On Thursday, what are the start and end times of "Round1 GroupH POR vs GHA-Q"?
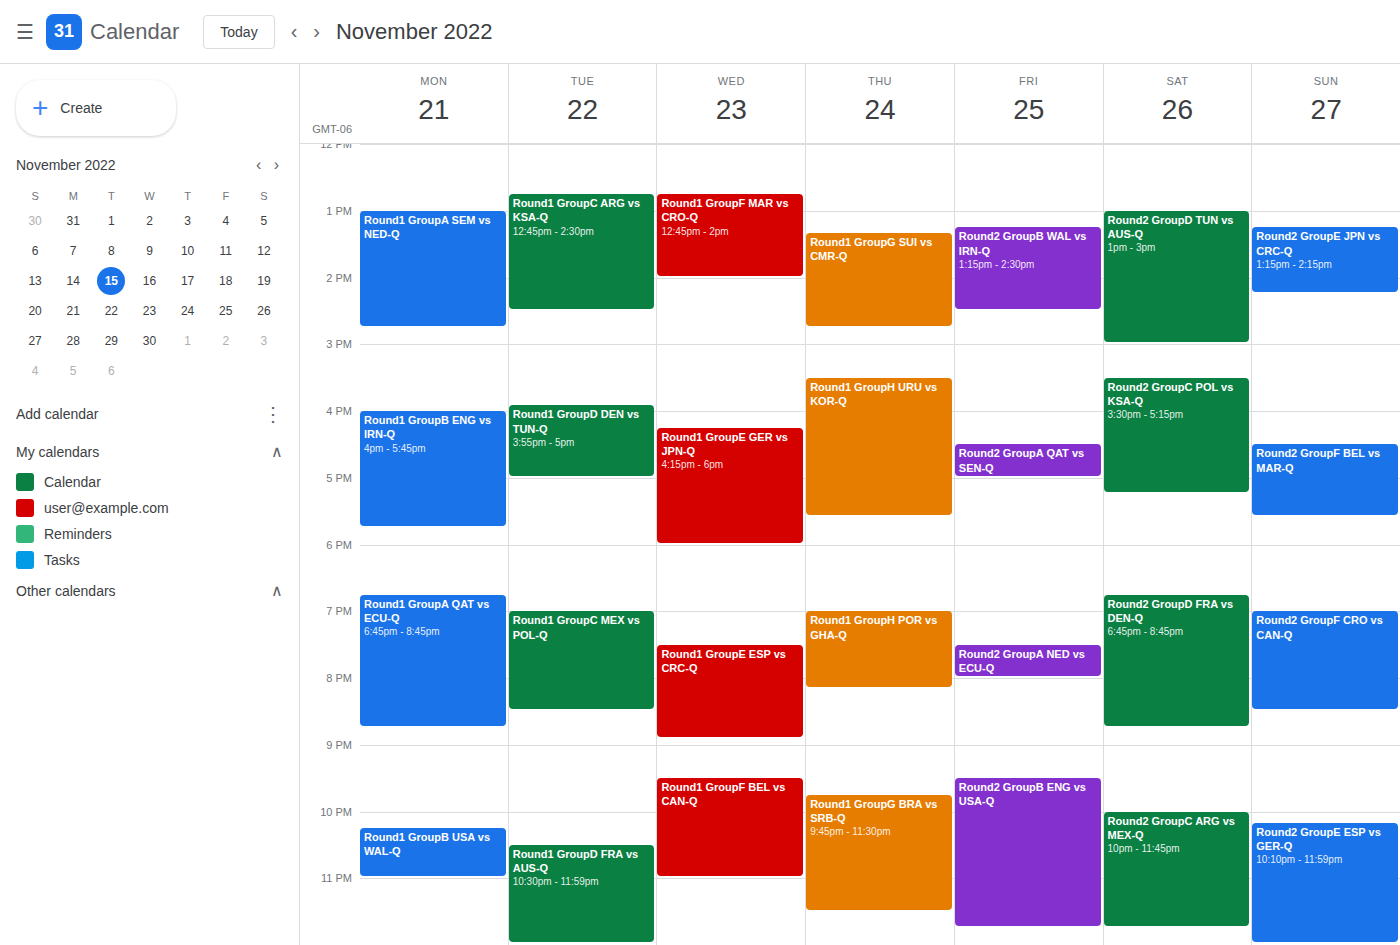
7:00 PM to 8:10 PM